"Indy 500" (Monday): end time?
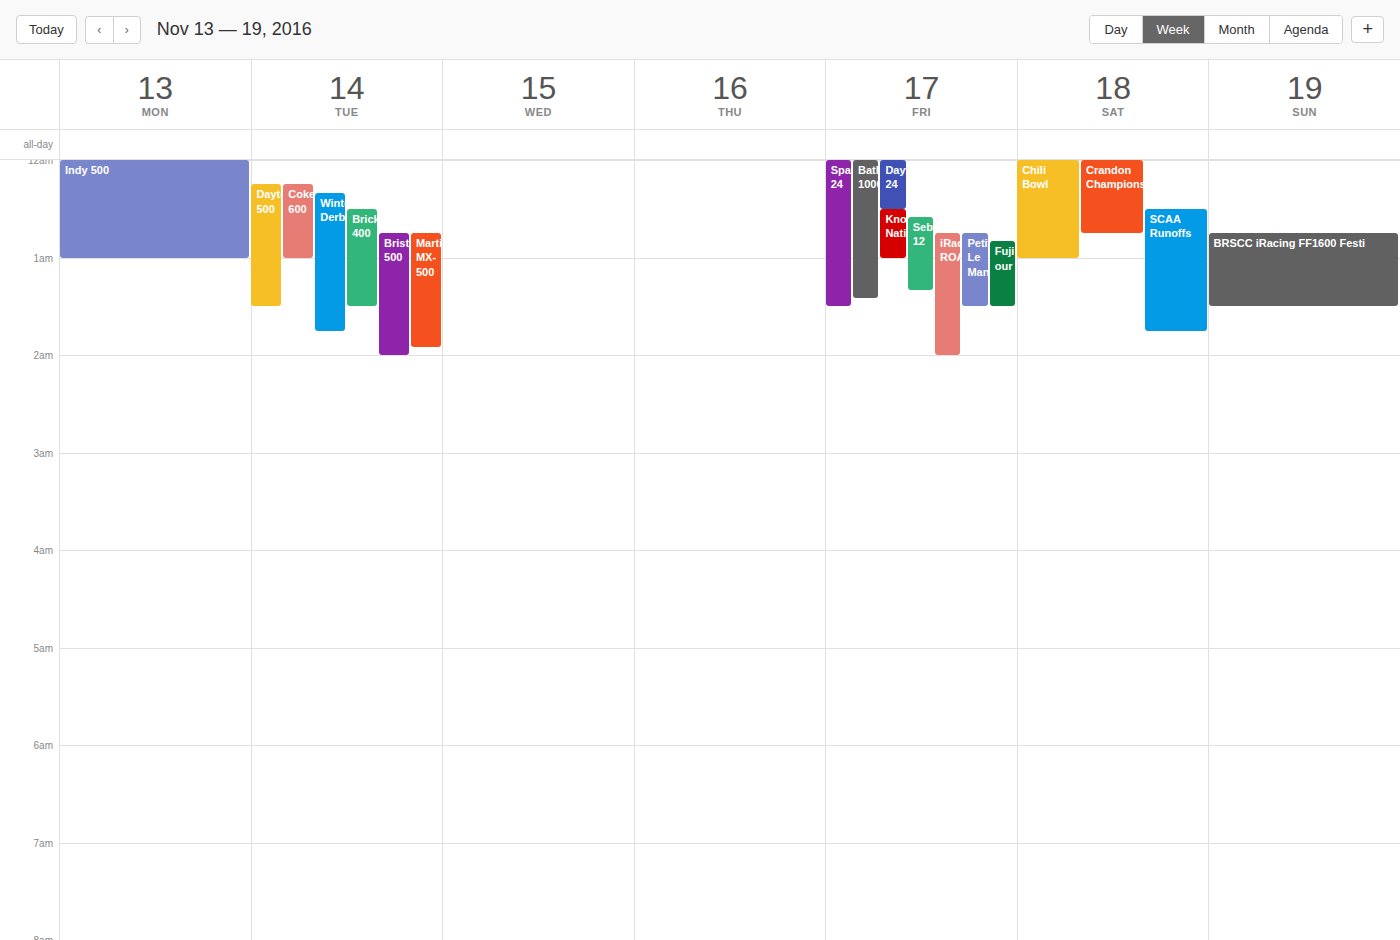
1:00 AM